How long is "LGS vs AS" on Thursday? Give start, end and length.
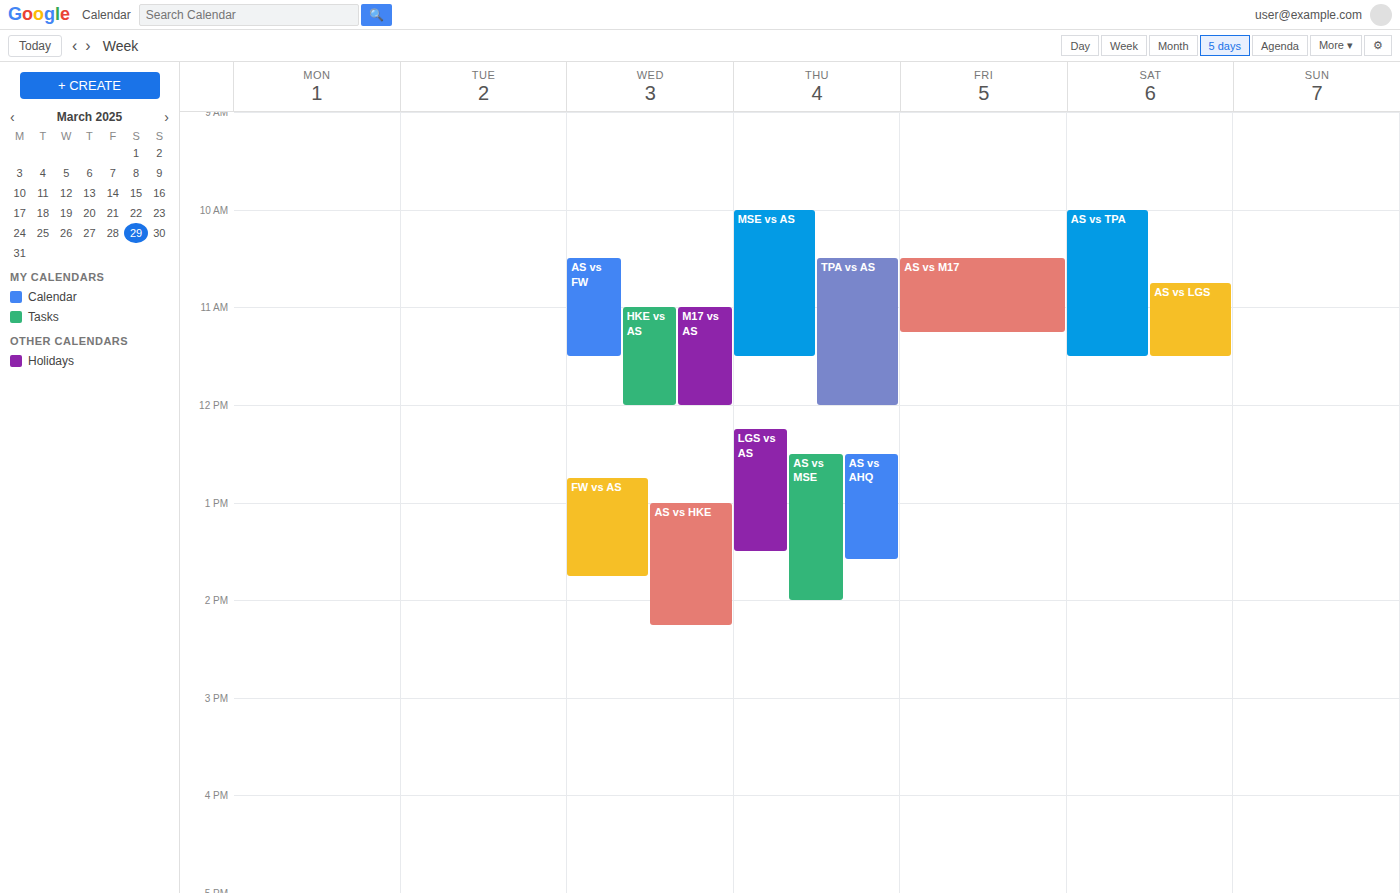
12:15 PM to 1:30 PM, 1 hour 15 minutes